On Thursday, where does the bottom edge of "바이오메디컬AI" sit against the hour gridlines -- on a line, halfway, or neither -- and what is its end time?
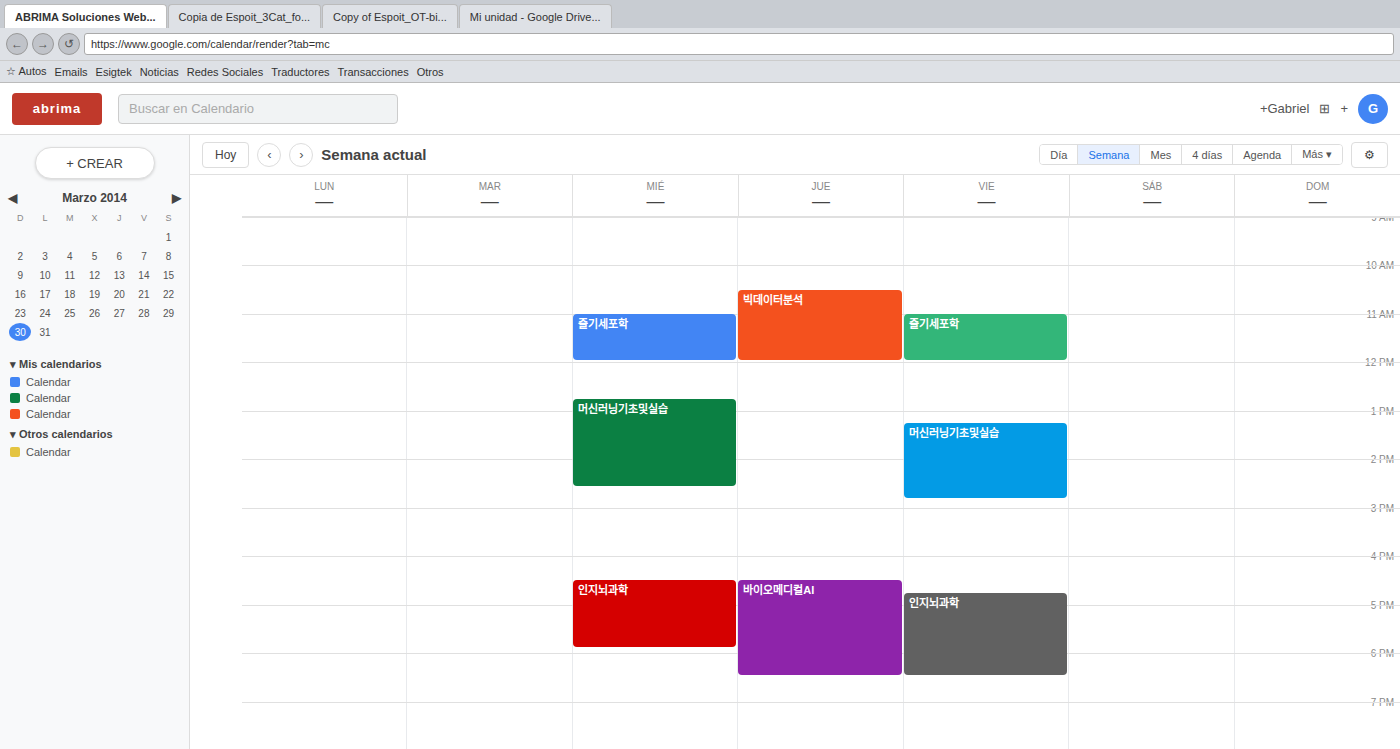
6:30 PM -- halfway between the 6 PM and 7 PM lines.